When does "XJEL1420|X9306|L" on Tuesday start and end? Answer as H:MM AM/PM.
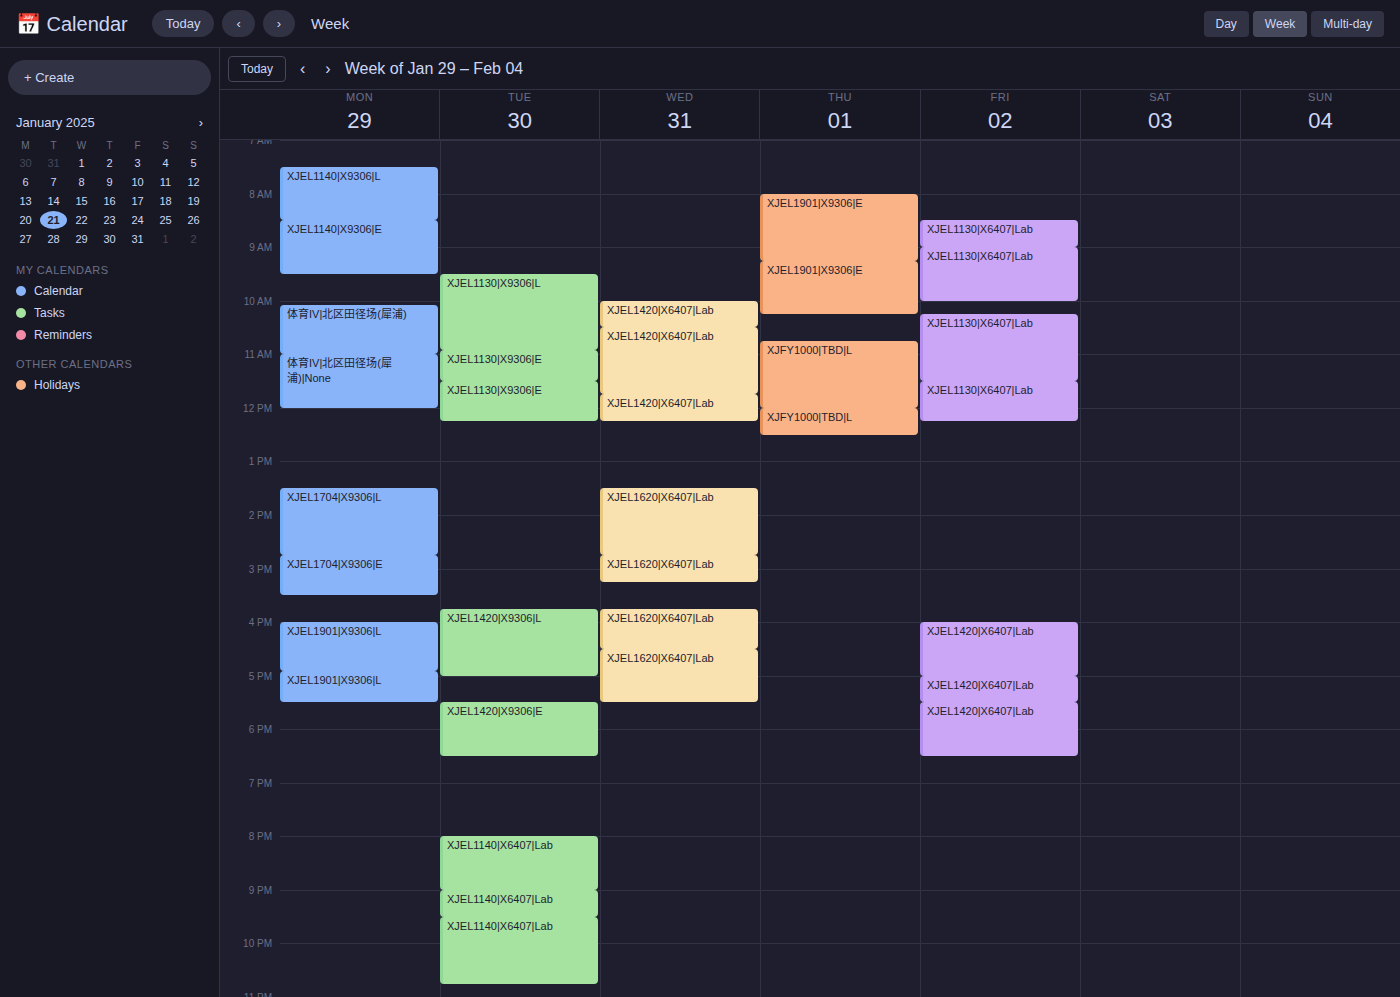
3:45 PM to 5:00 PM